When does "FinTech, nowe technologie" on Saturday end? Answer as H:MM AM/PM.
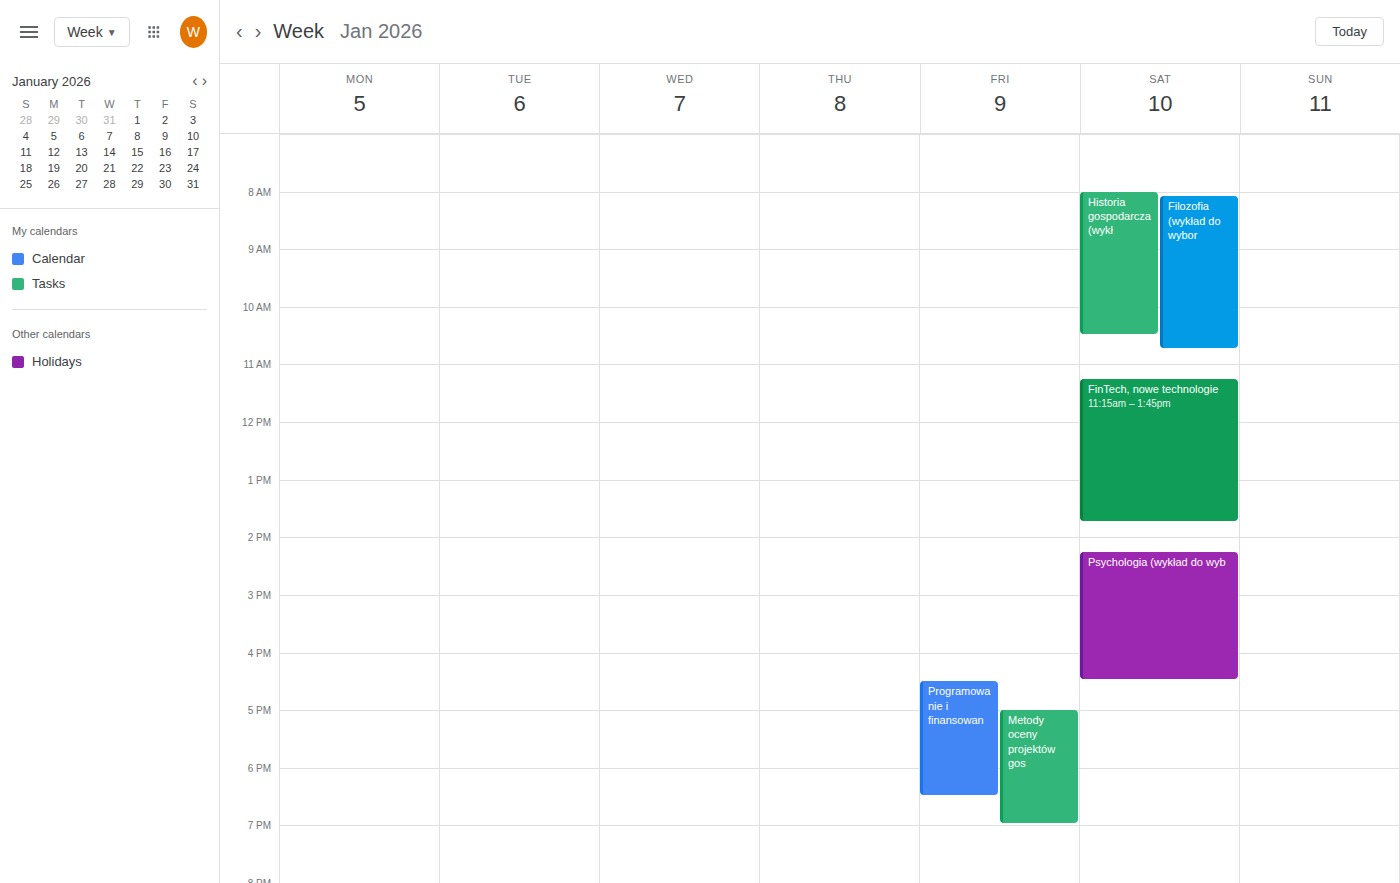
1:45 PM